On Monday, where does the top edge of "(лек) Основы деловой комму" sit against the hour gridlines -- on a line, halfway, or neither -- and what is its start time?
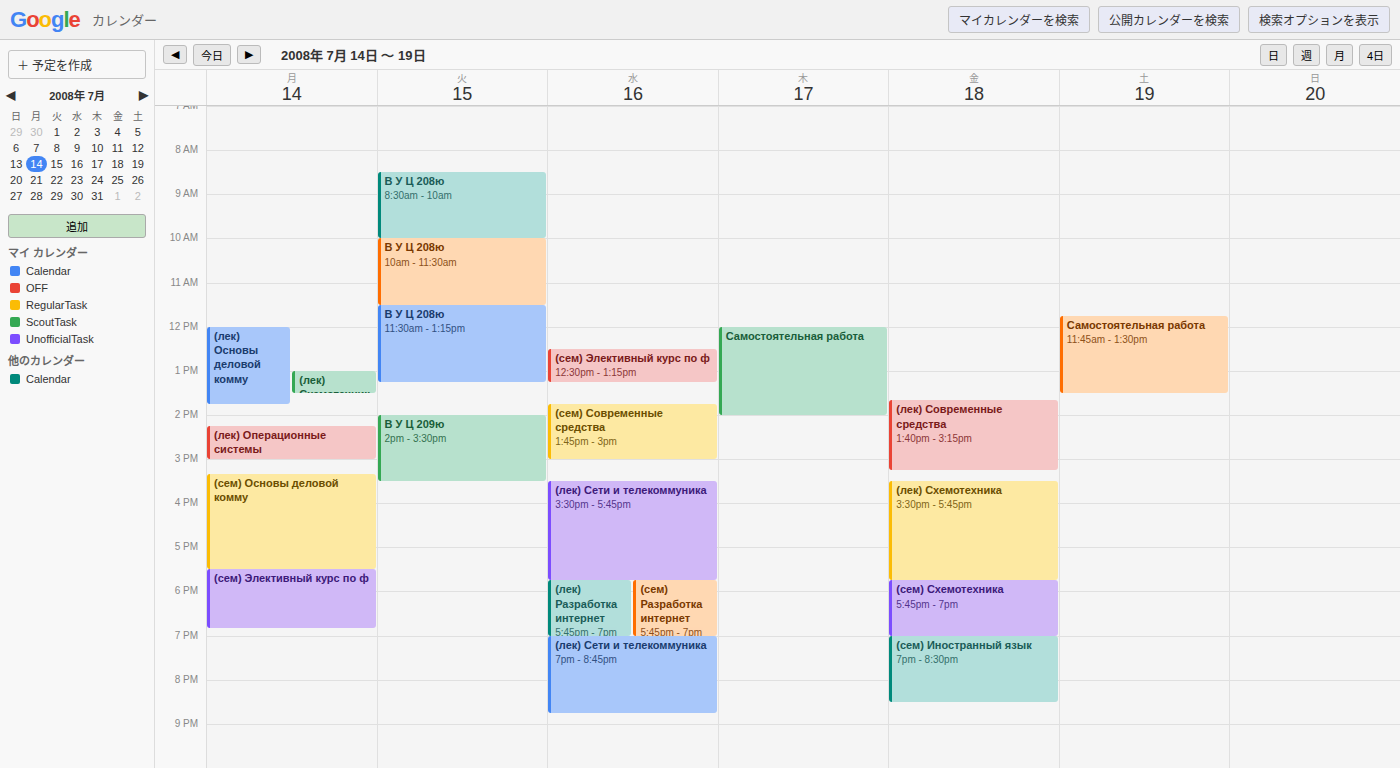
12:00 PM -- exactly on the 12 PM line.